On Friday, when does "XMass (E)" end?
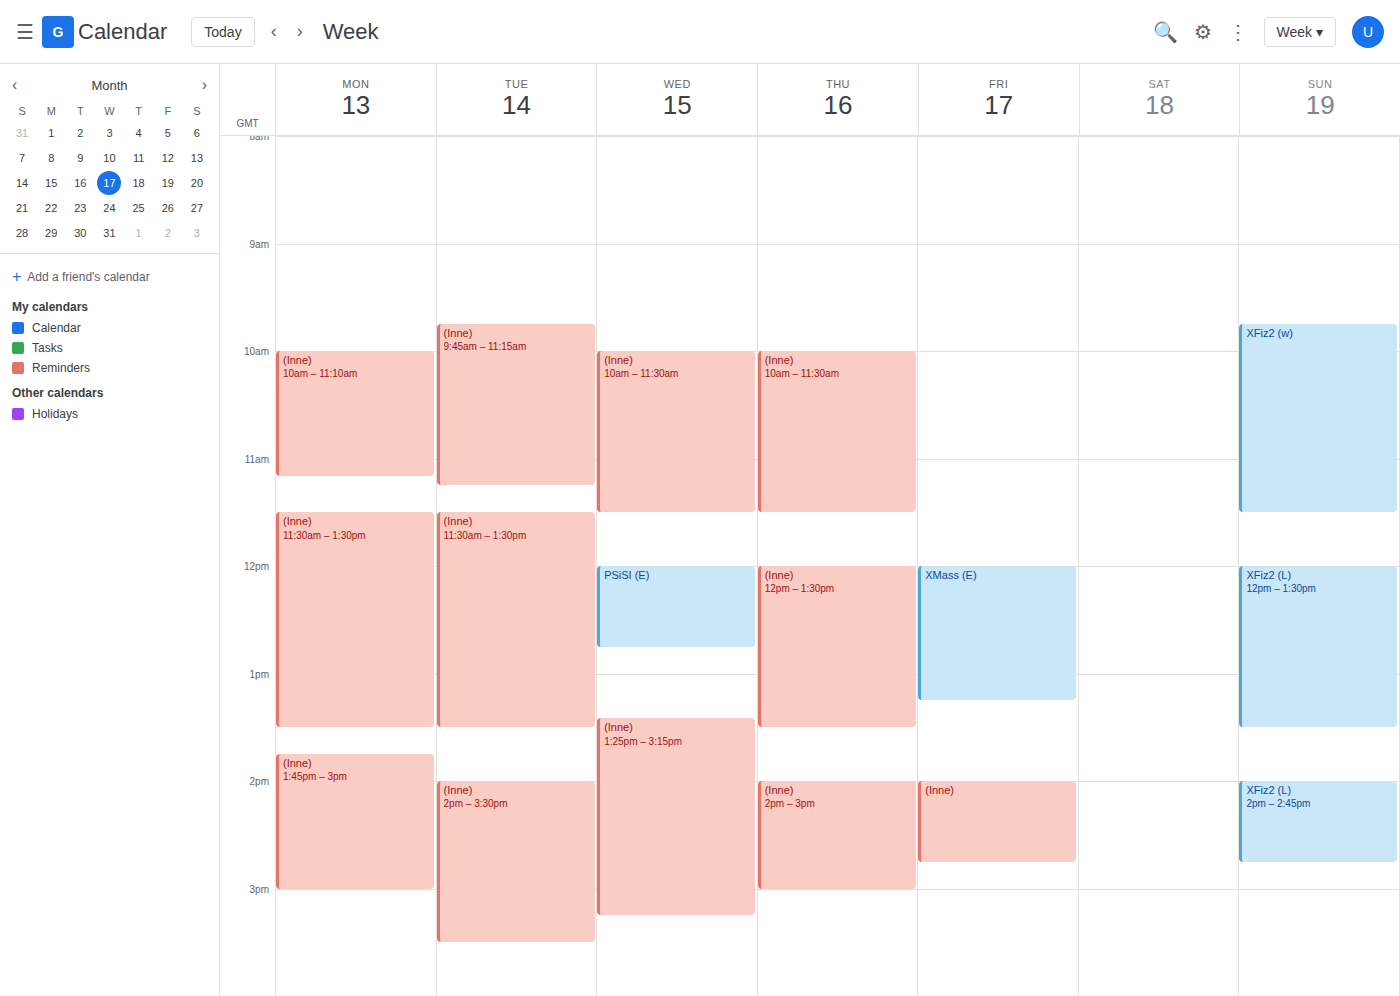
1:15 PM